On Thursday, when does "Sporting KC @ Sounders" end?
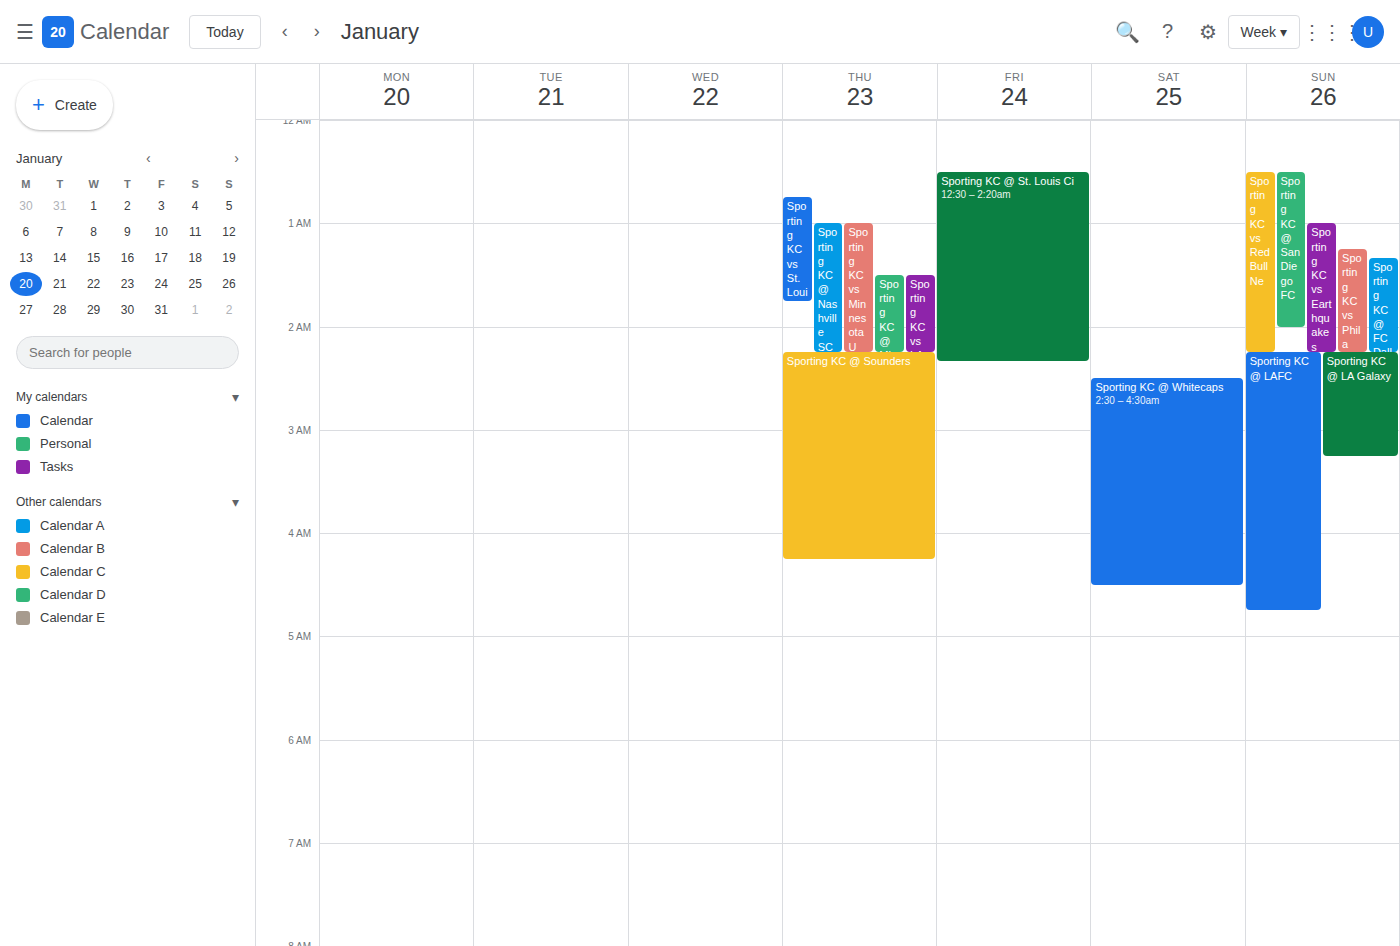
4:15 AM